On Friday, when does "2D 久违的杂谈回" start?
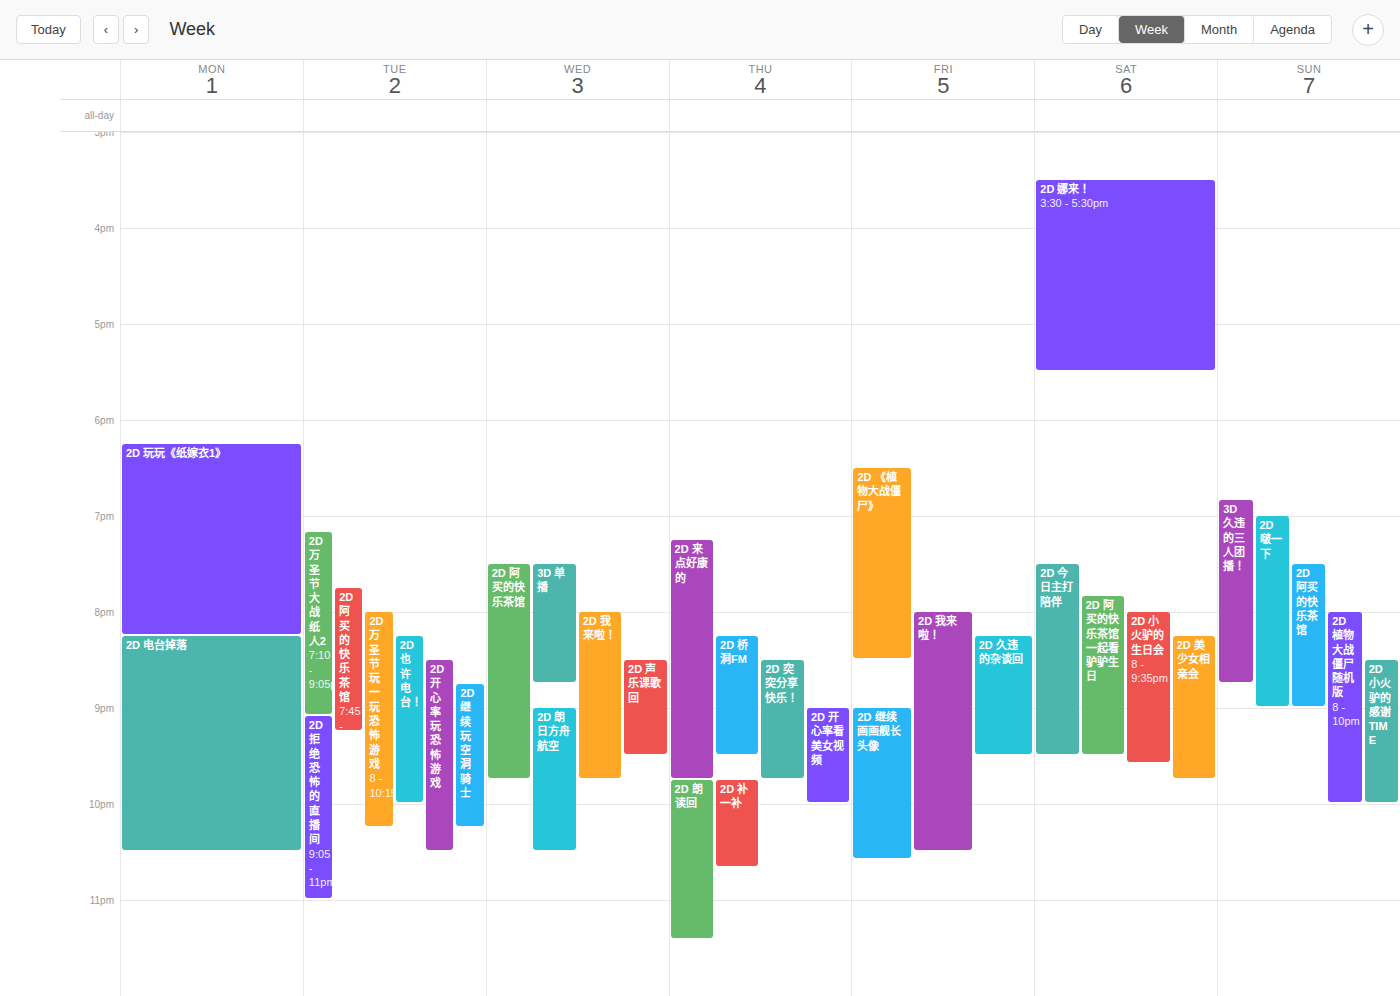
8:15 PM